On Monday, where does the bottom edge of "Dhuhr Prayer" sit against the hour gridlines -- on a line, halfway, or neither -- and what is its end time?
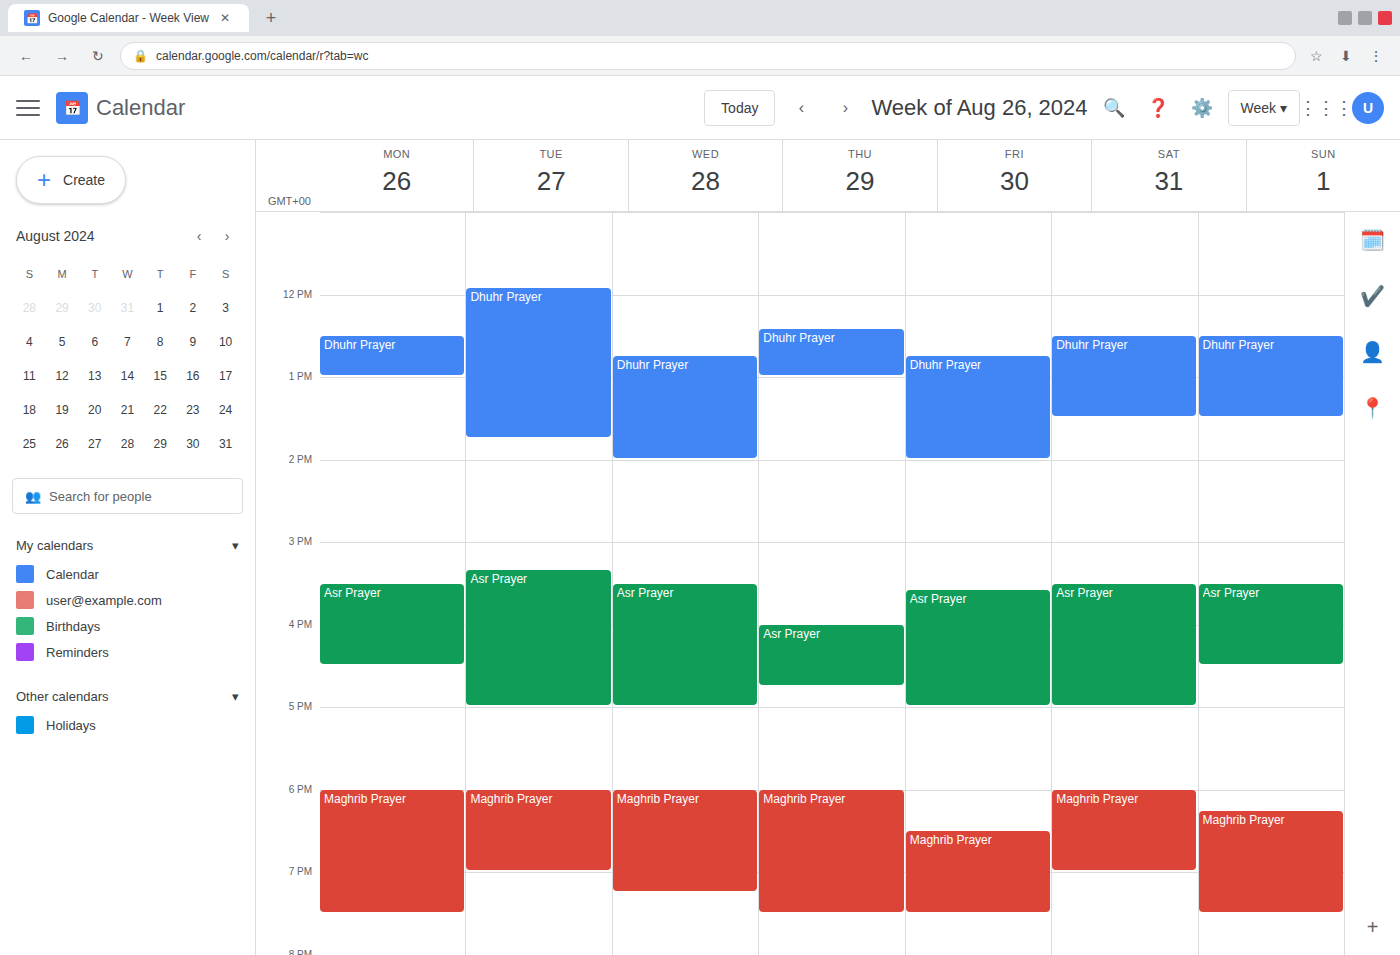
1:00 PM -- exactly on the 1 PM line.